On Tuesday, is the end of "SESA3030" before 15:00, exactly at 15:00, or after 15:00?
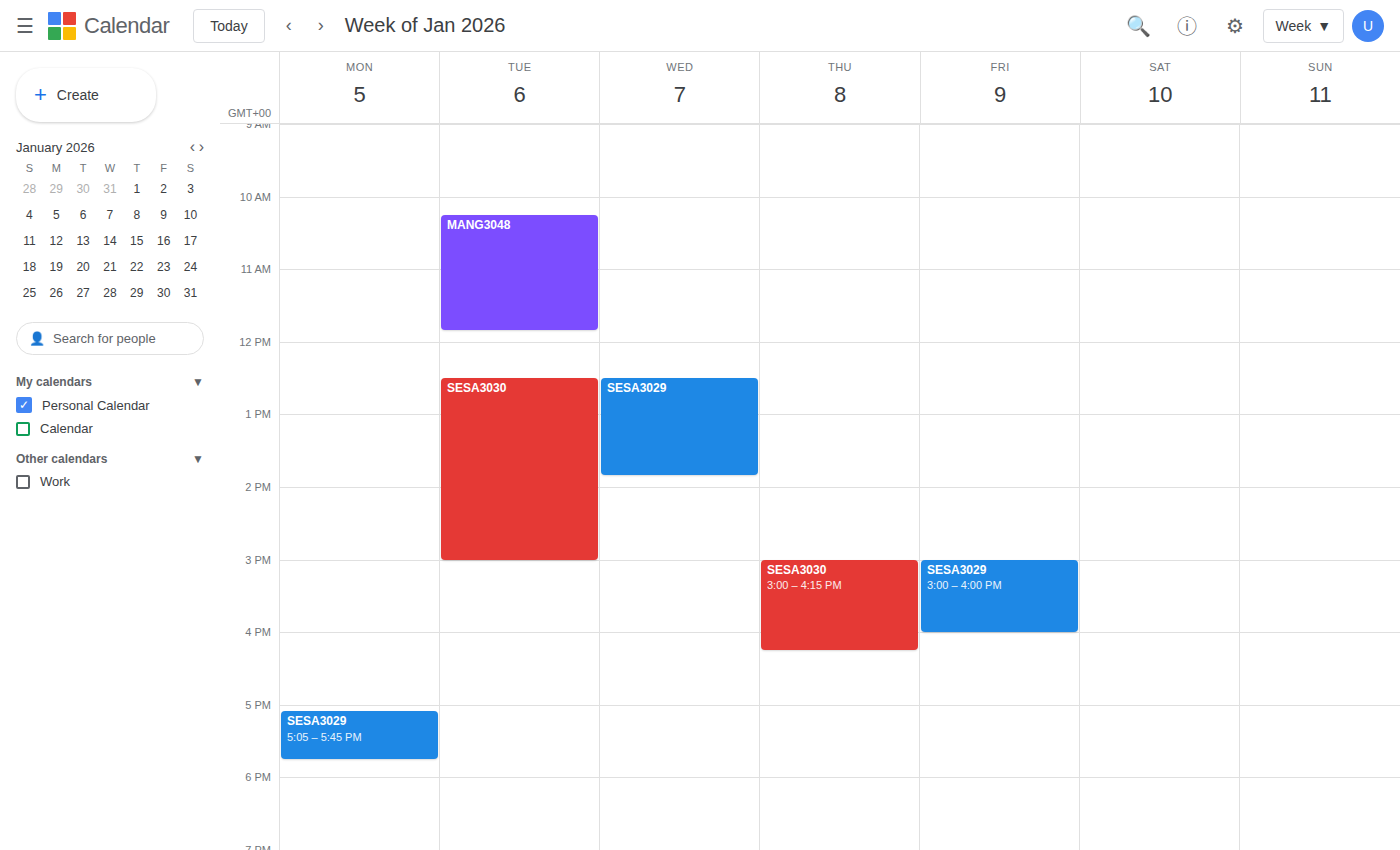
15:00 -- exactly at 15:00, on the 15:00 line.